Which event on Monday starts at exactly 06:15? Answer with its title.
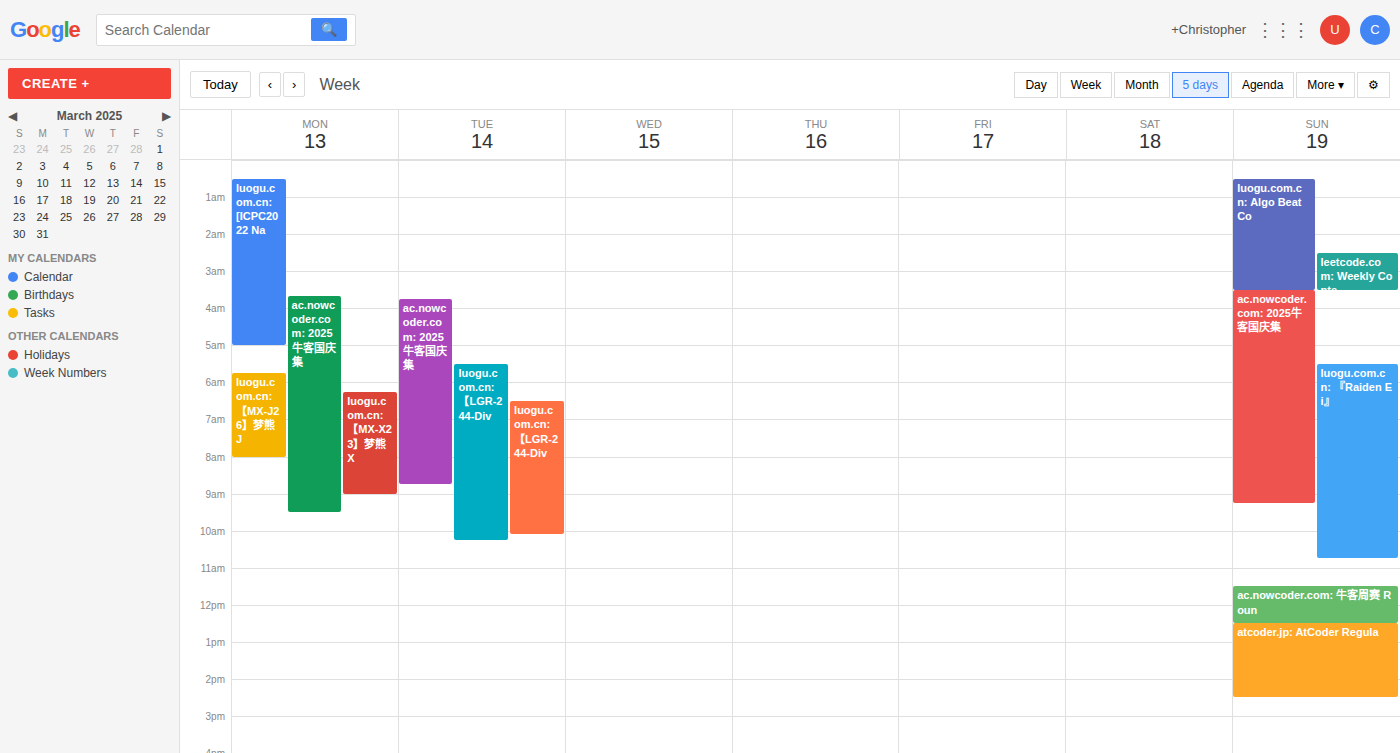
"luogu.com.cn: 【MX-X23】梦熊 X"